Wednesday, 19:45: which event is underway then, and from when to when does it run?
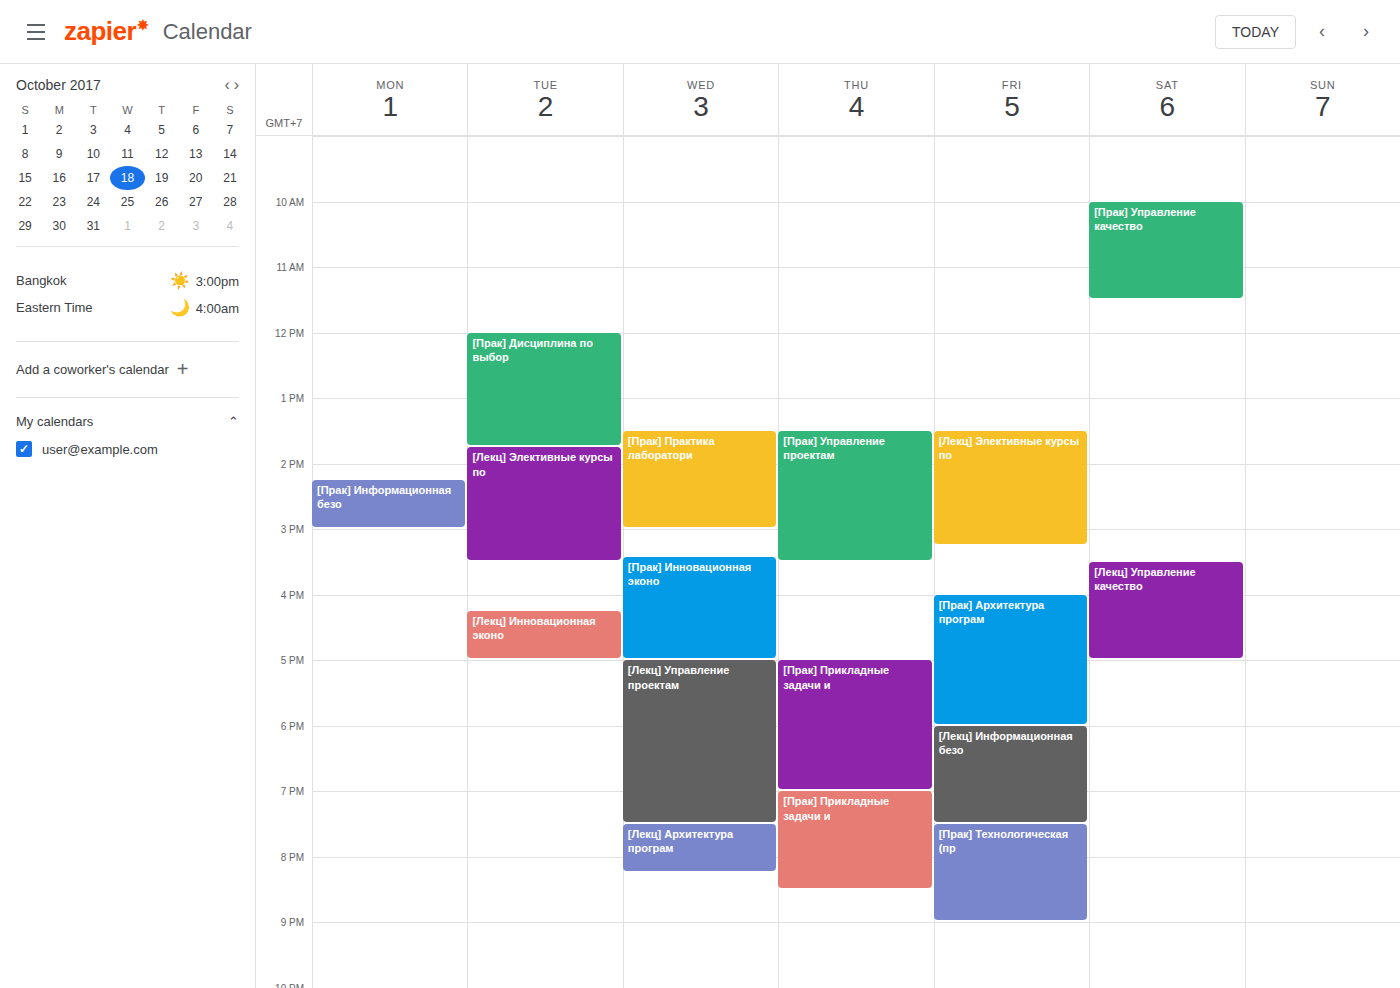
"[Лекц] Архитектура програм", 19:30 to 20:15